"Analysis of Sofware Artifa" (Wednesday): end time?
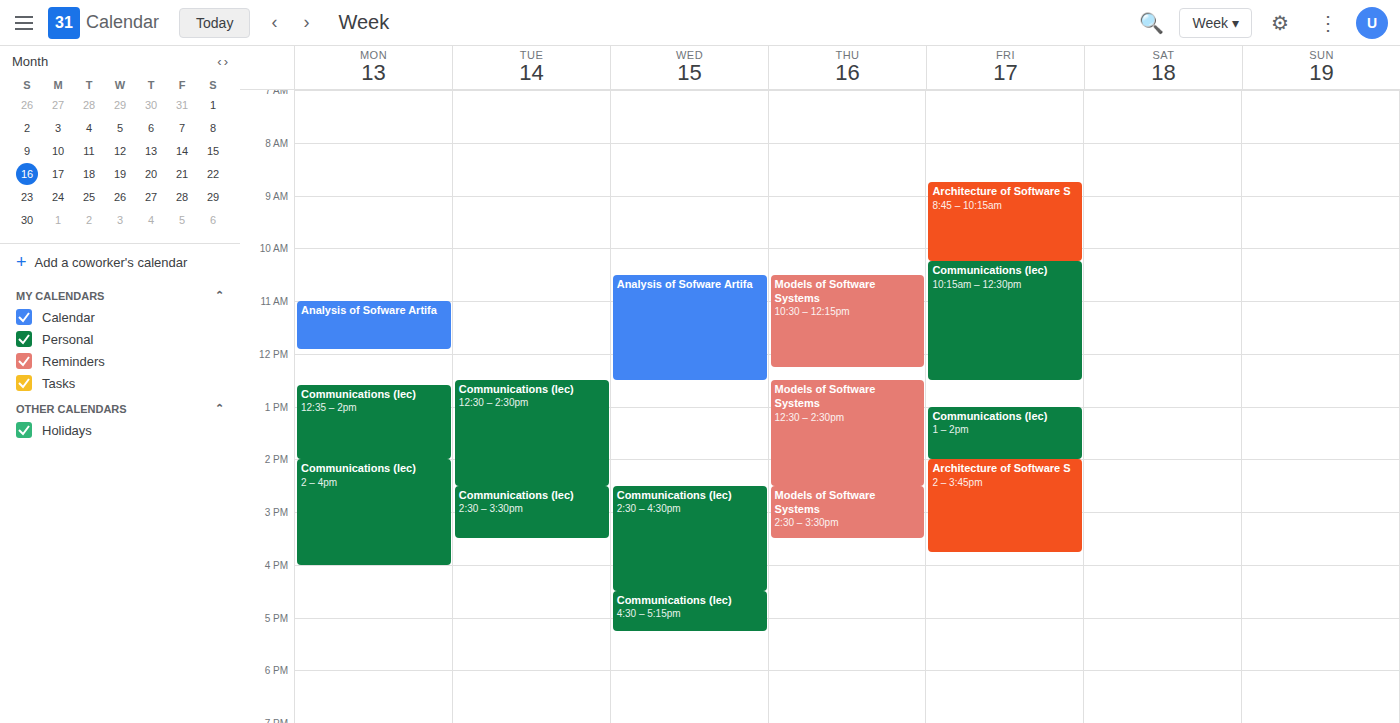
12:30 PM